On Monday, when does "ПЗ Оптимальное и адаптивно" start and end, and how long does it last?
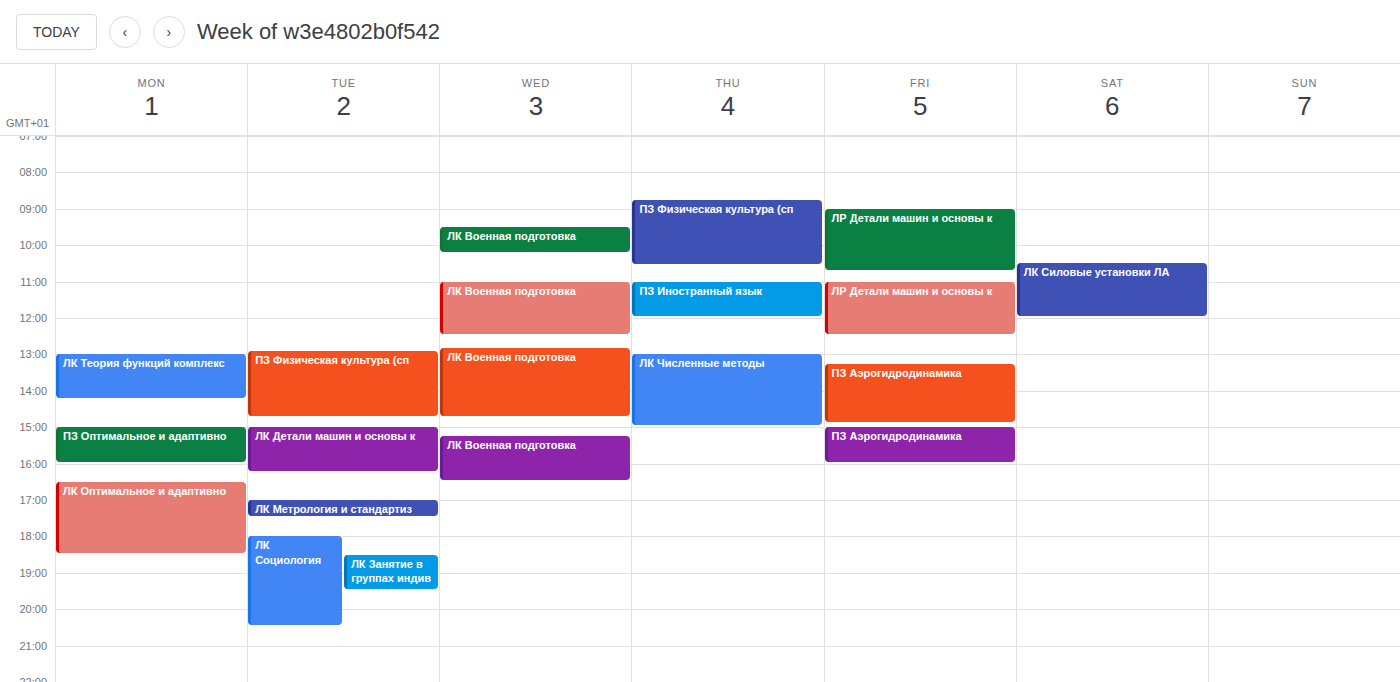
15:00 to 16:00, 1 hour